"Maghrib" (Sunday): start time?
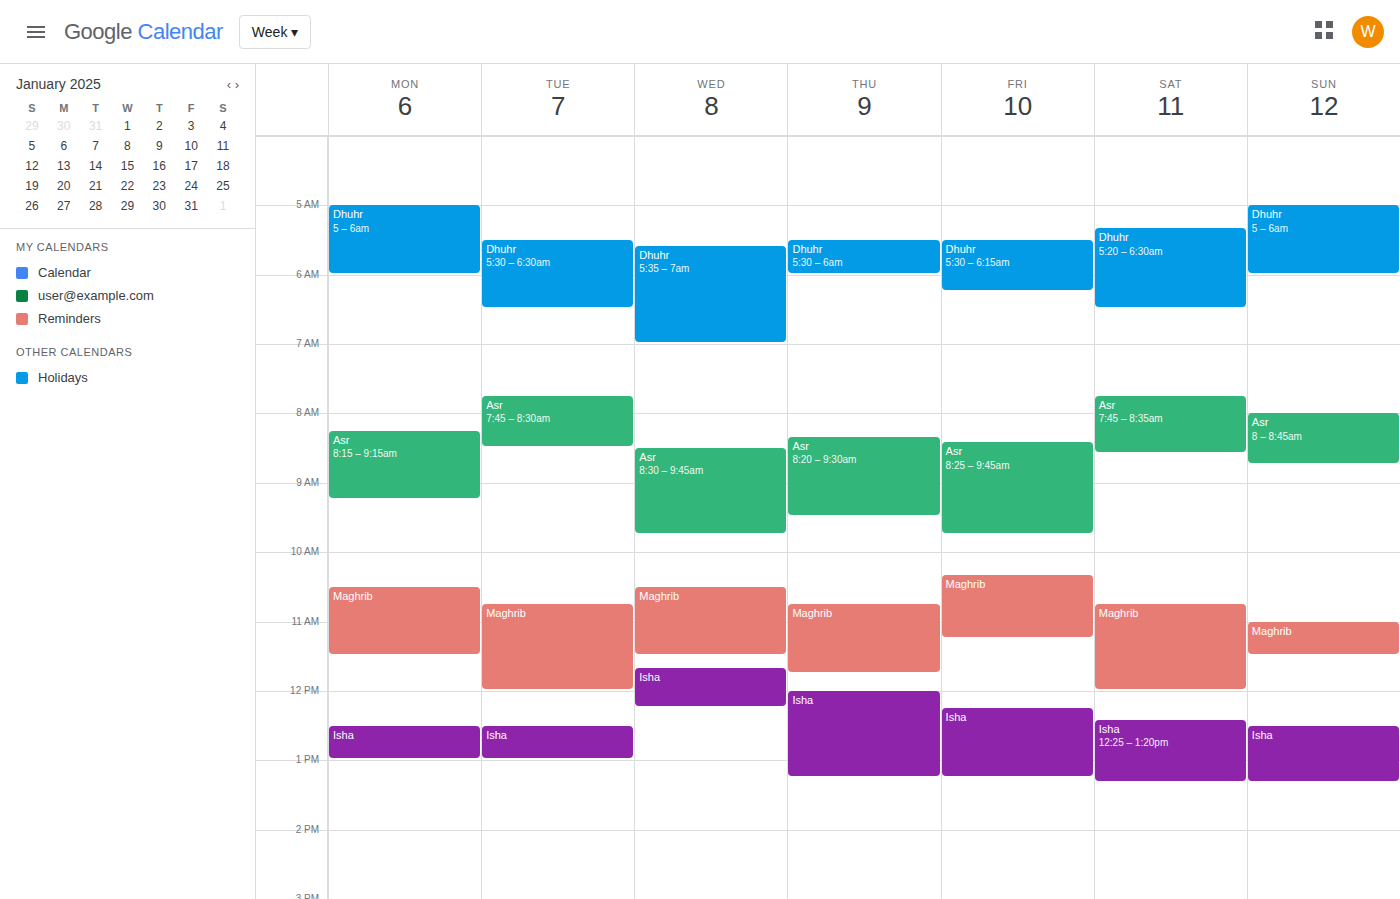
11:00 AM